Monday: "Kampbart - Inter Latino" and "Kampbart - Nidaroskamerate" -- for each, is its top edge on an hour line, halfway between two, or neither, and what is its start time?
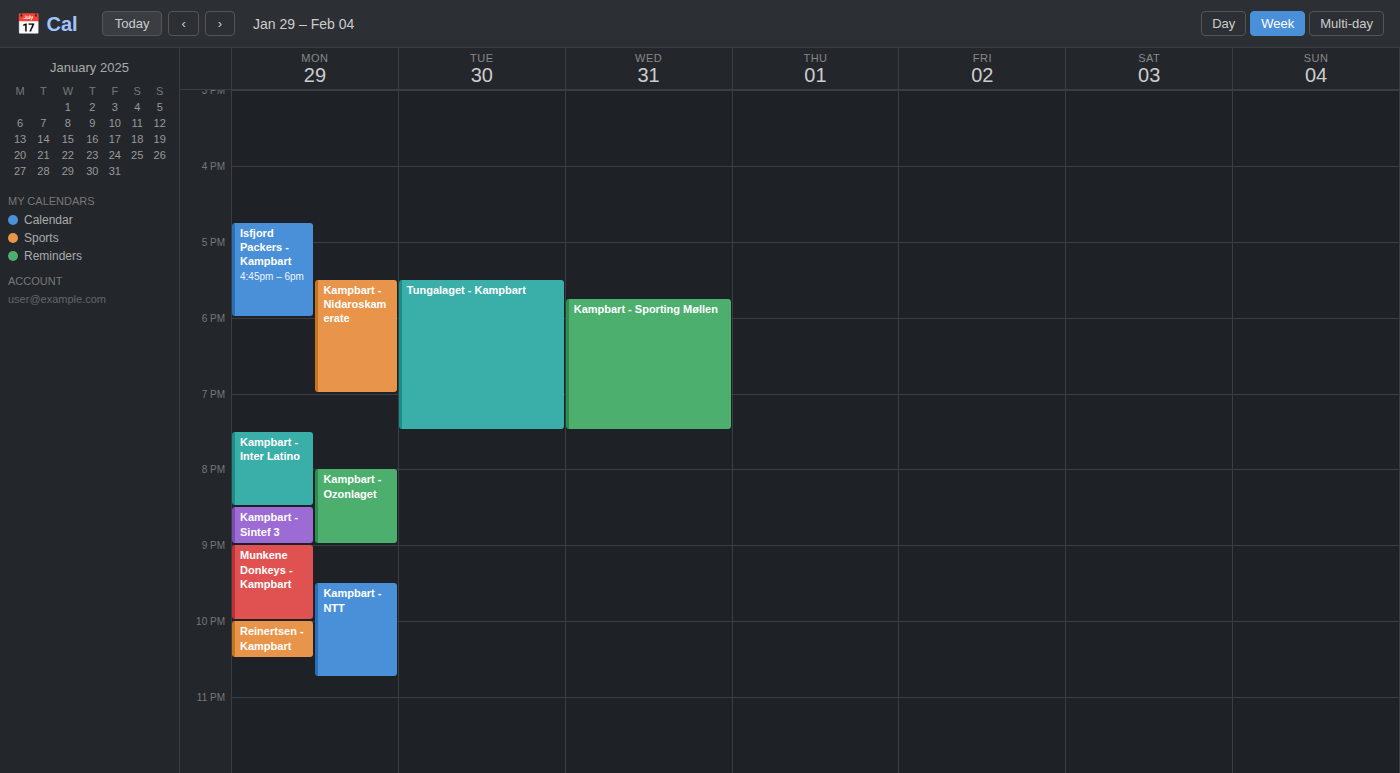
"Kampbart - Inter Latino": 7:30 PM, halfway between the 7 PM and 8 PM lines. "Kampbart - Nidaroskamerate": 5:30 PM, halfway between the 5 PM and 6 PM lines.